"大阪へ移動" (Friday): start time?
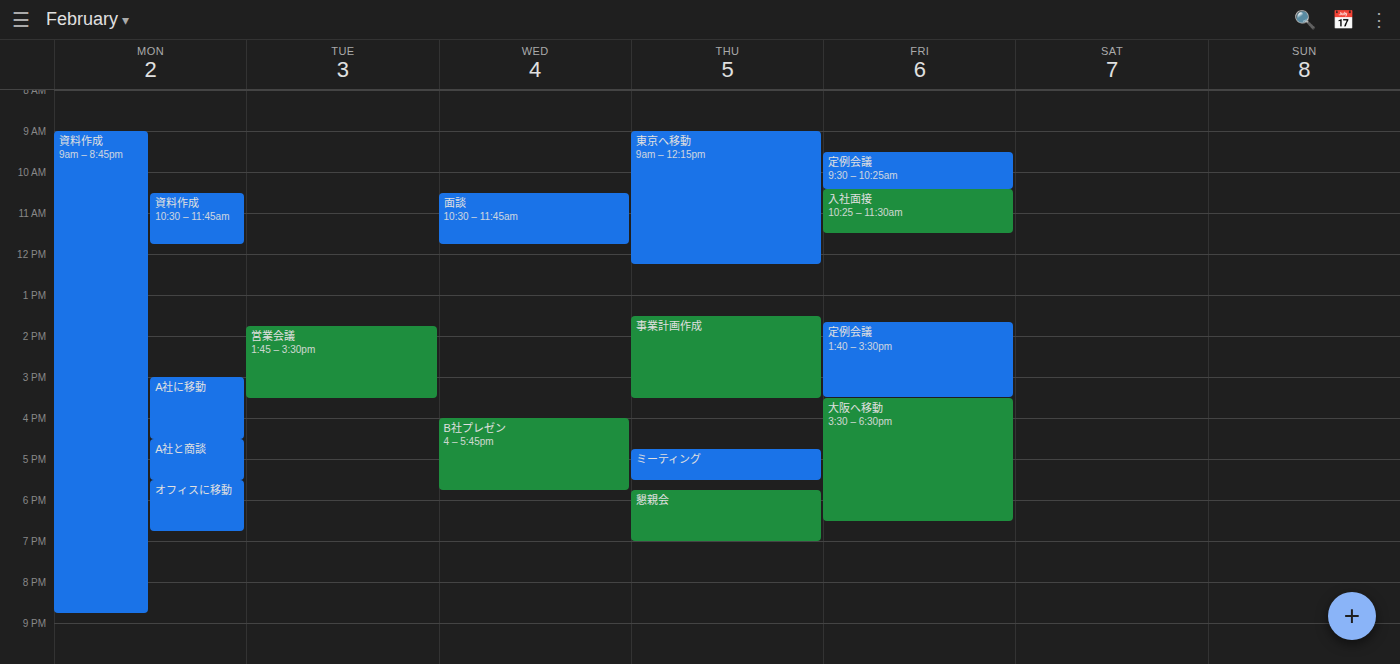
3:30 PM